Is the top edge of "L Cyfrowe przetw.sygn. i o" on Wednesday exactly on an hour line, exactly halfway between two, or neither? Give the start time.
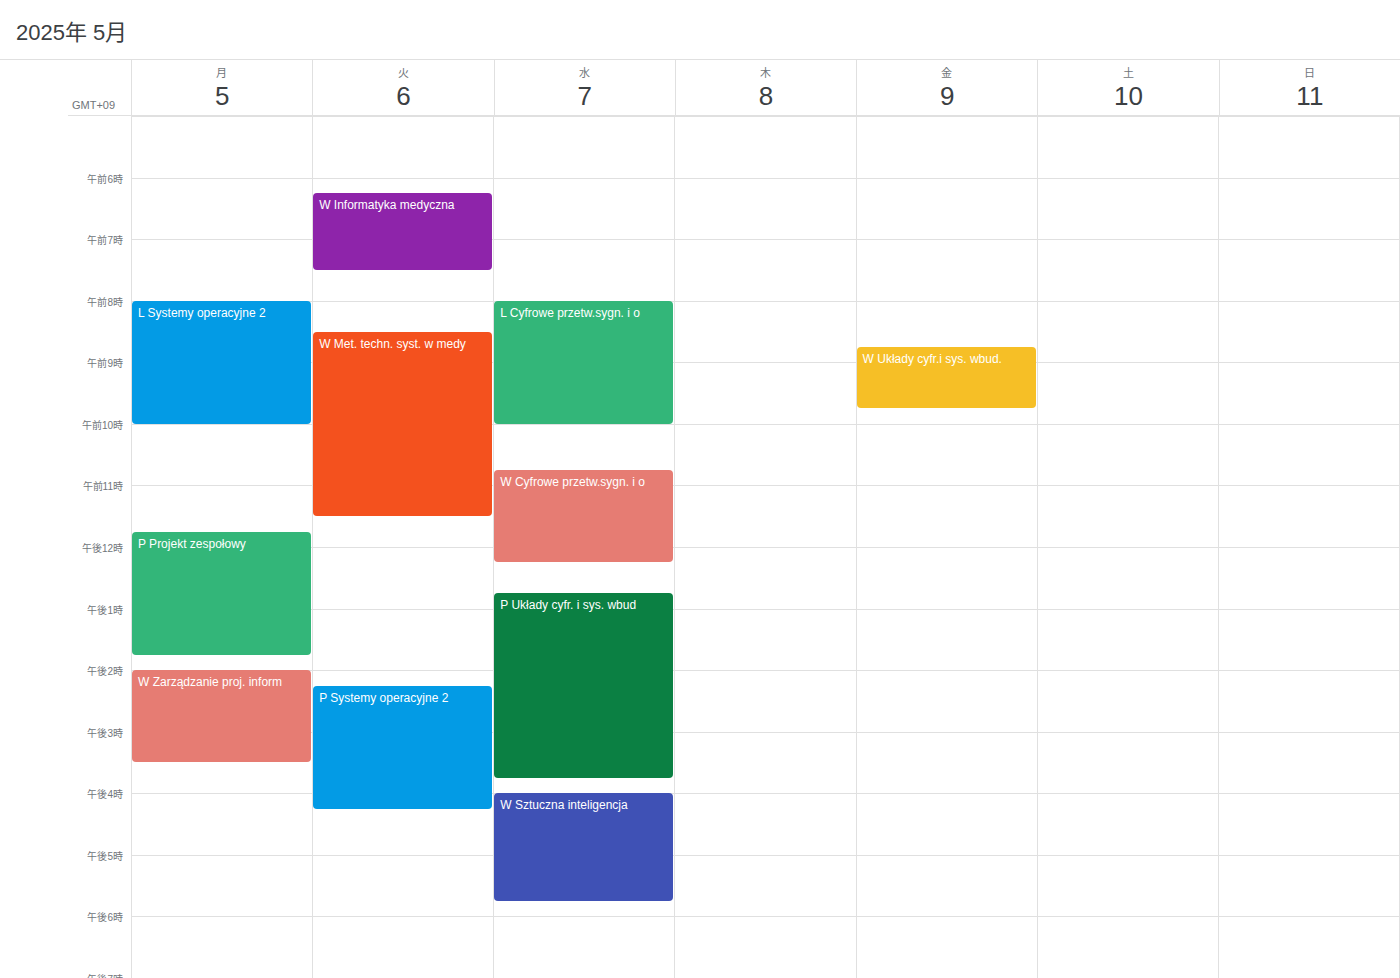
08:00 -- exactly on the 08:00 line.